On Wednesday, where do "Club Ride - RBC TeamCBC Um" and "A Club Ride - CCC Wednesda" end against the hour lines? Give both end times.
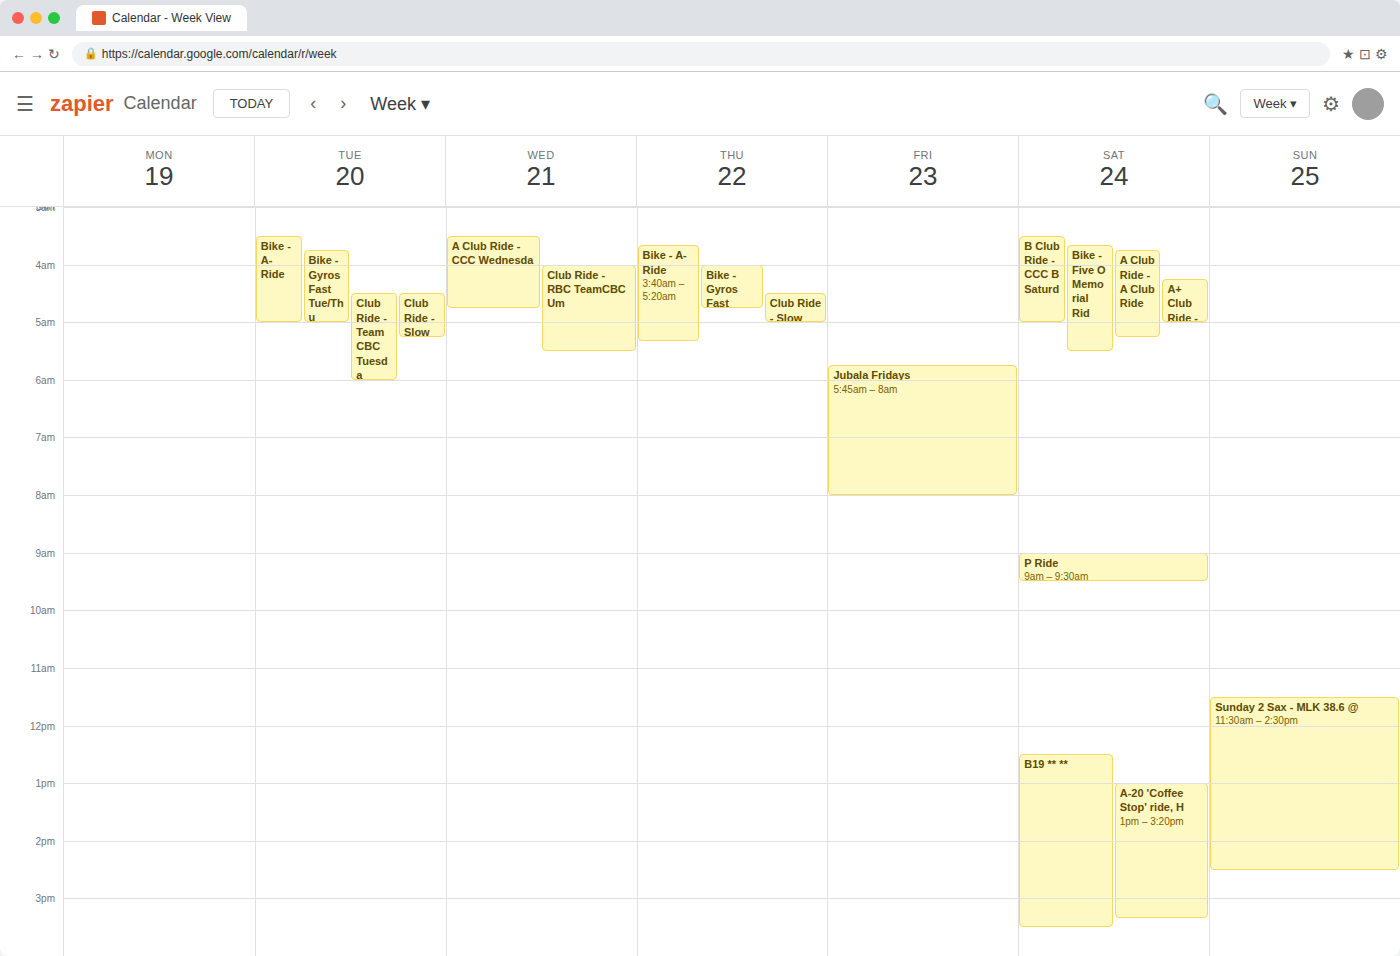
"Club Ride - RBC TeamCBC Um": 05:30, halfway between the 05:00 and 06:00 lines. "A Club Ride - CCC Wednesda": 04:45, neither: three quarters of the way from the 04:00 line to the 05:00 line.